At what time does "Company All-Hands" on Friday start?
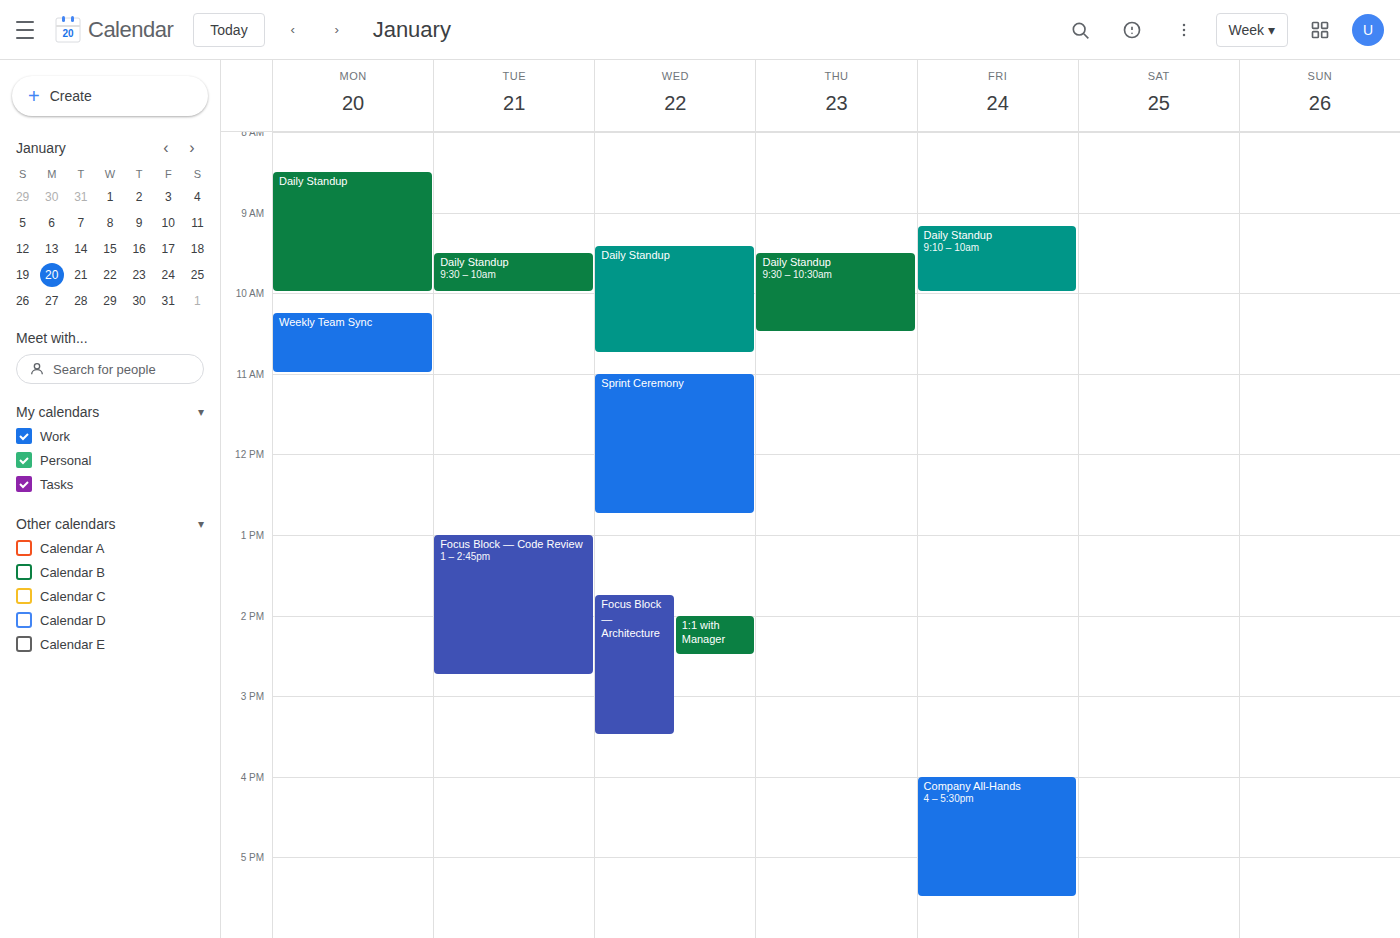
4:00 PM